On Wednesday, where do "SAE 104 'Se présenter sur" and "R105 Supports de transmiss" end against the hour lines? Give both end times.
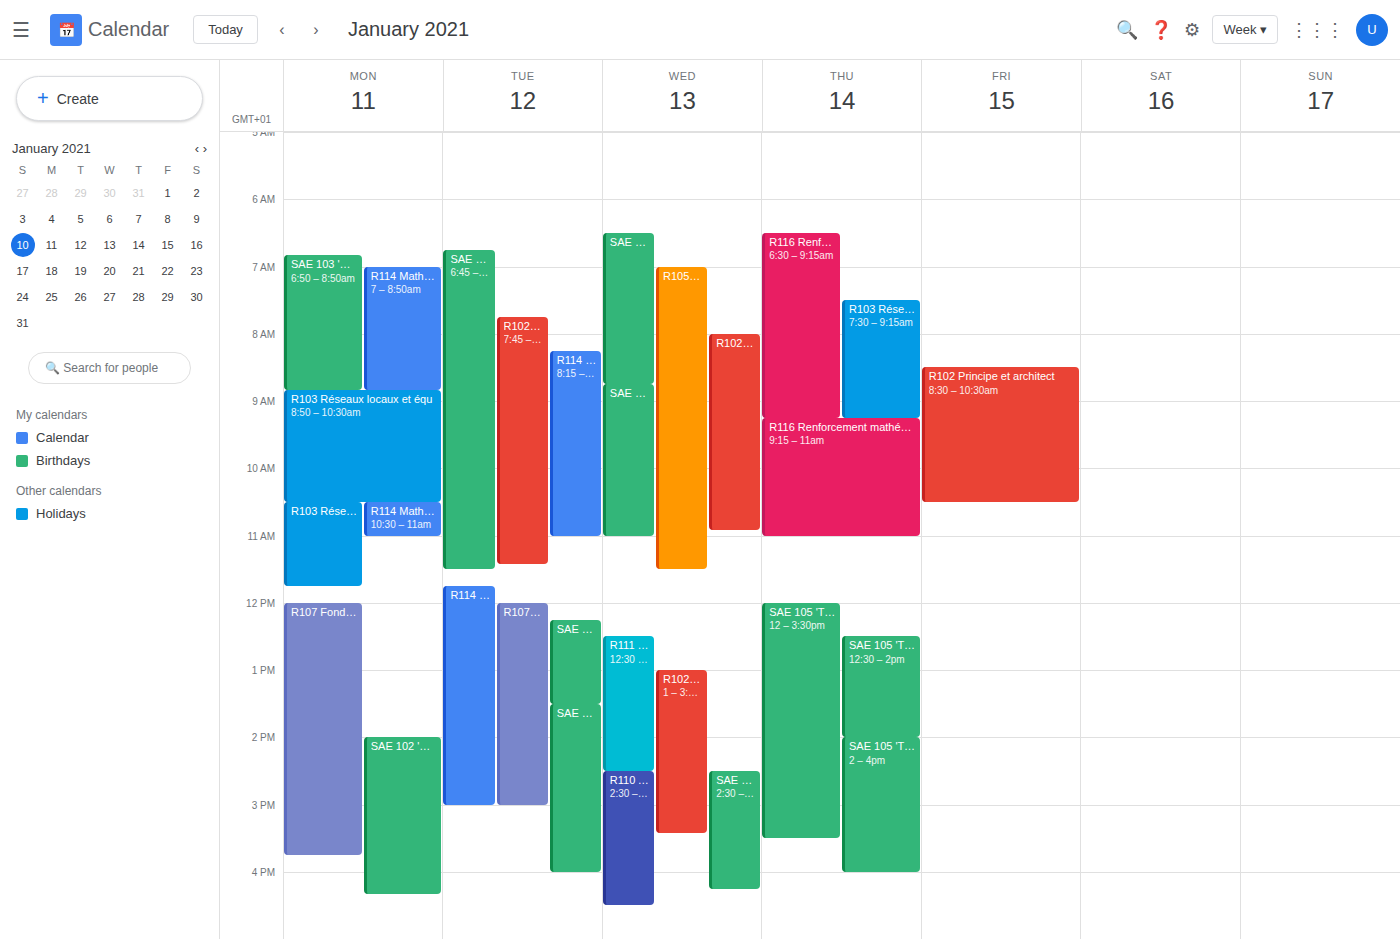
"SAE 104 'Se présenter sur": 11:00 AM, exactly on the 11 AM line. "R105 Supports de transmiss": 11:30 AM, halfway between the 11 AM and 12 PM lines.